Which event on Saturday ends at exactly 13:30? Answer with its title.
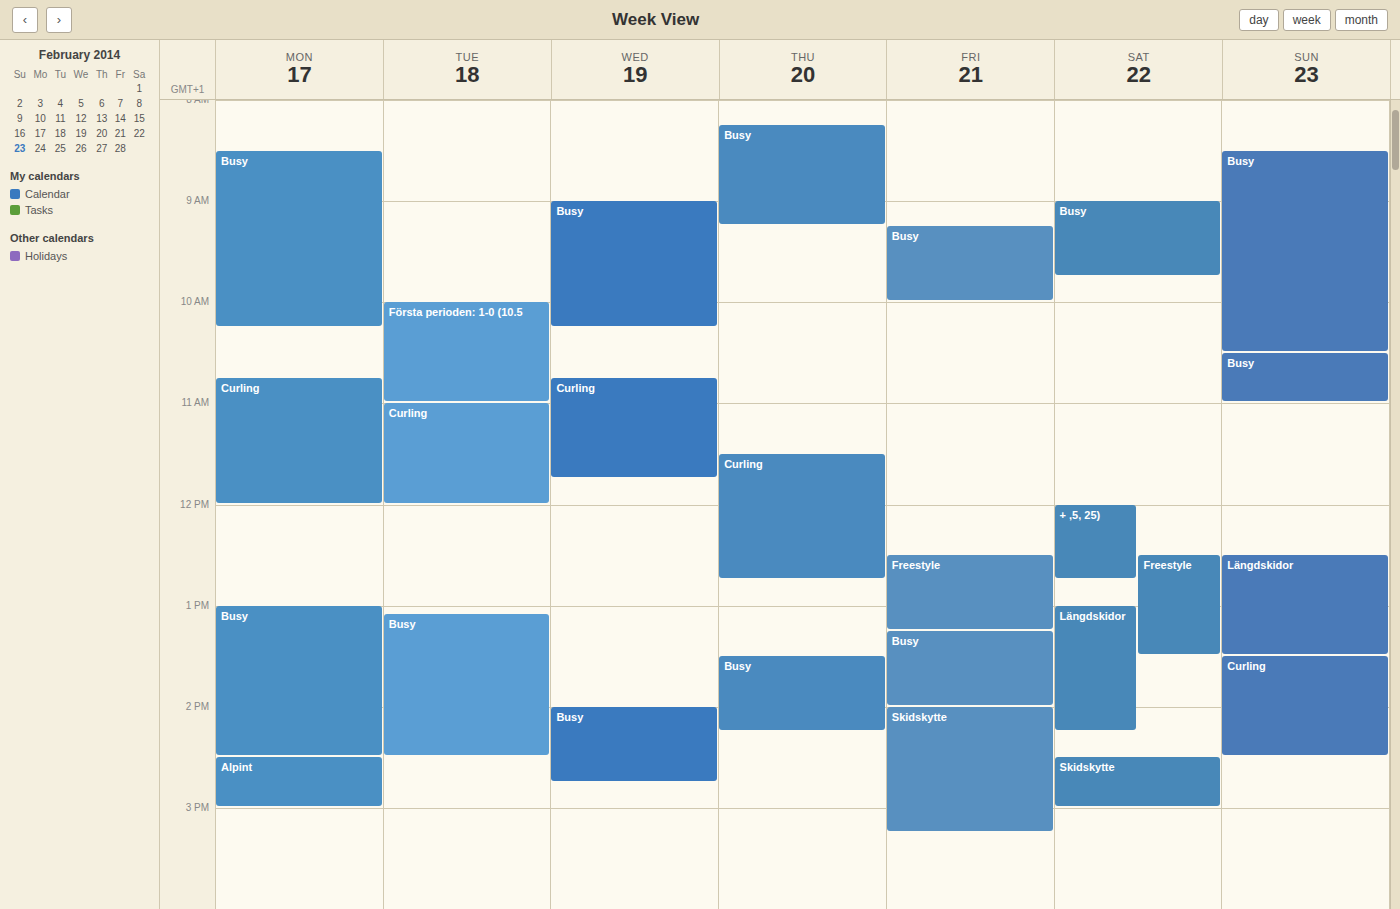
"Freestyle"